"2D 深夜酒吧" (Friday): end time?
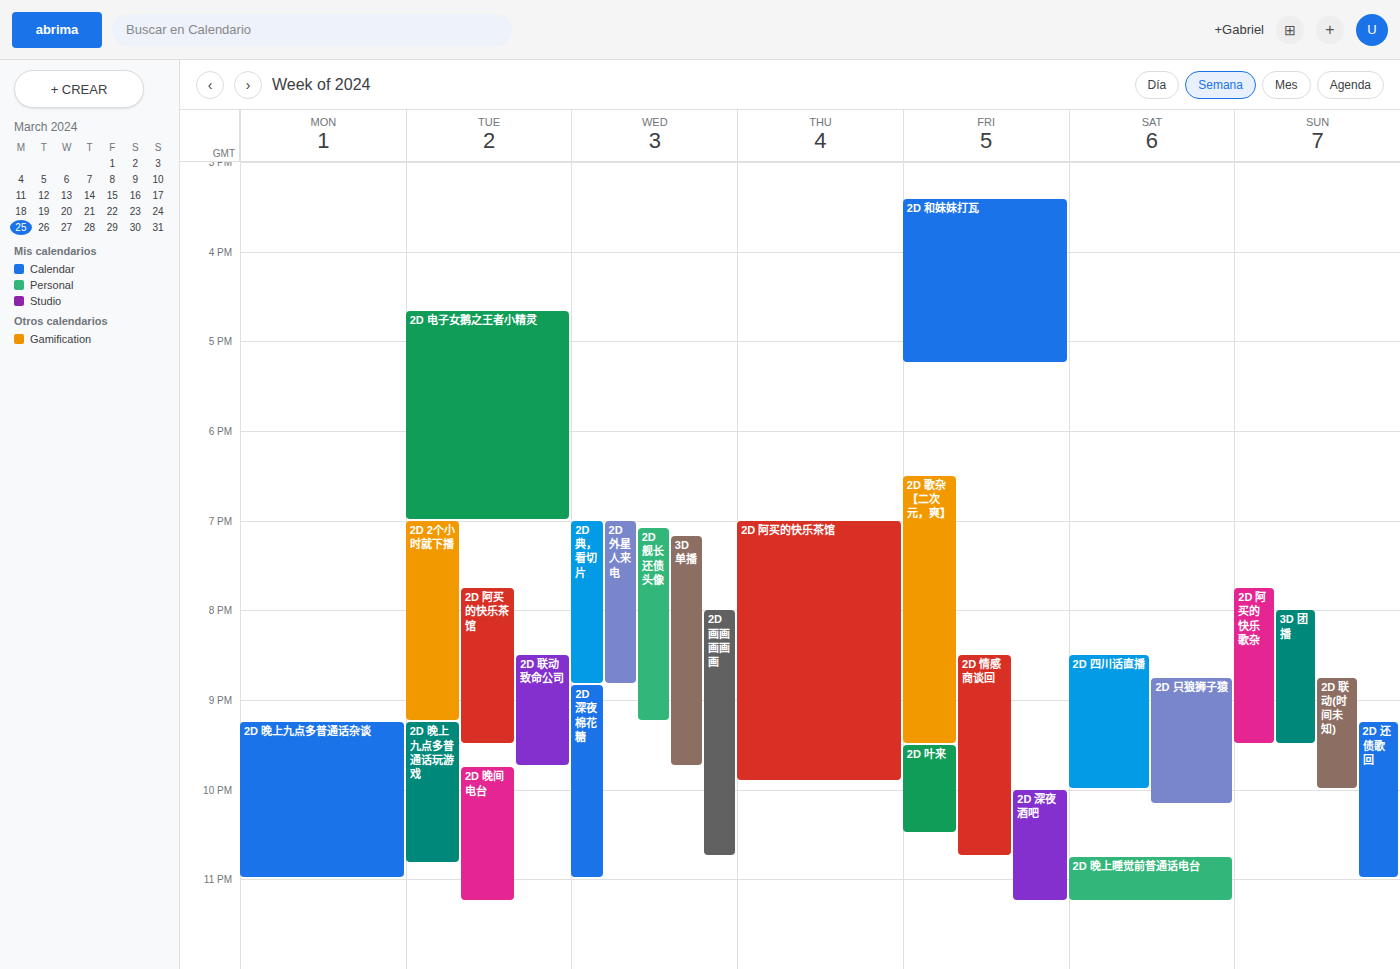
11:15 PM